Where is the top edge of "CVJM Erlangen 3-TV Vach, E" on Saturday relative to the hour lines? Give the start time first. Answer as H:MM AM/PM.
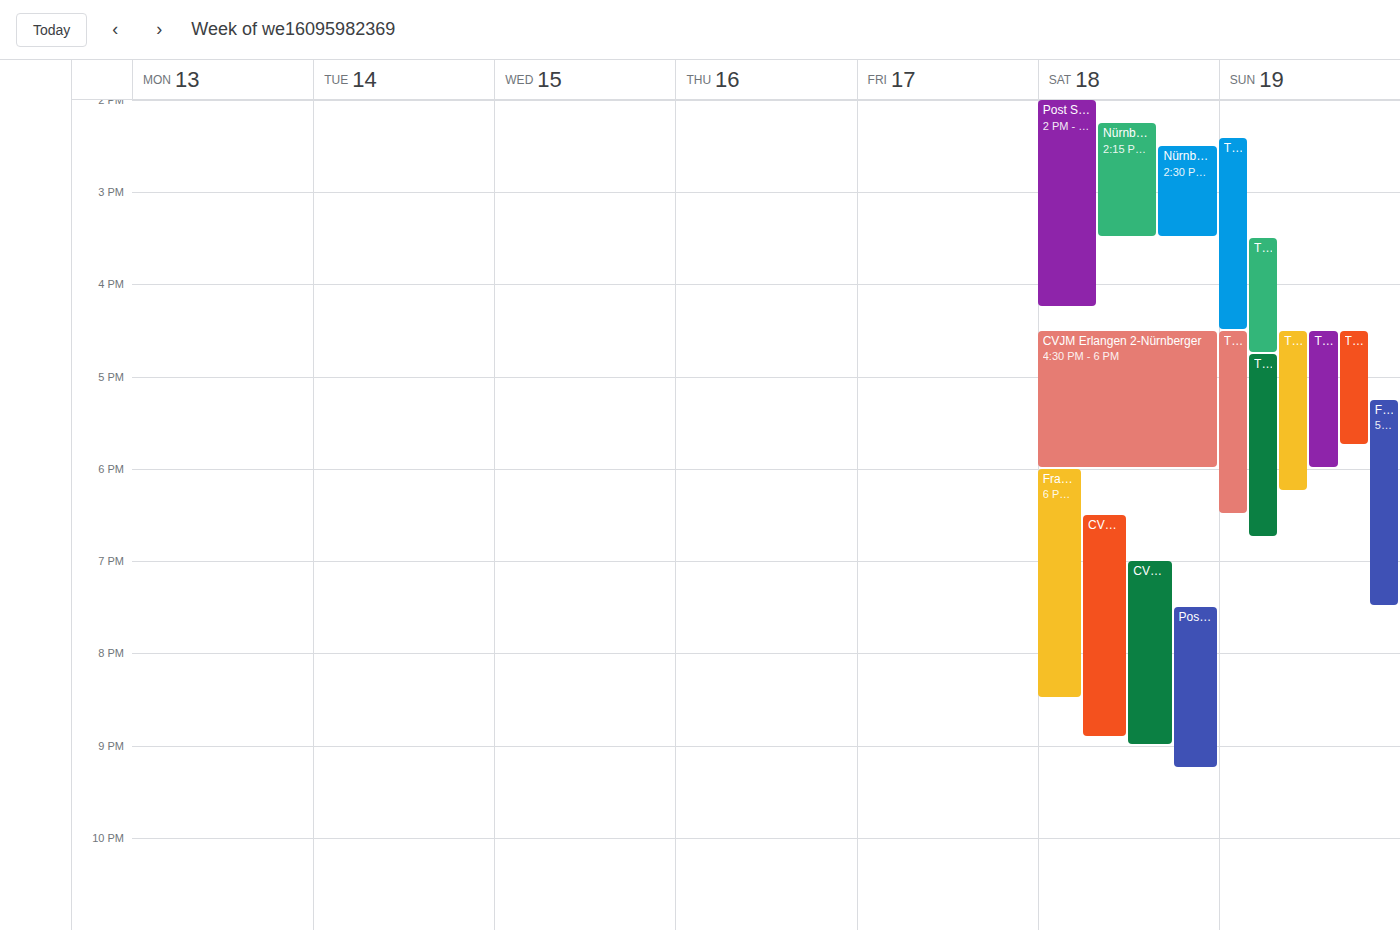
7:00 PM -- exactly on the 7 PM line.